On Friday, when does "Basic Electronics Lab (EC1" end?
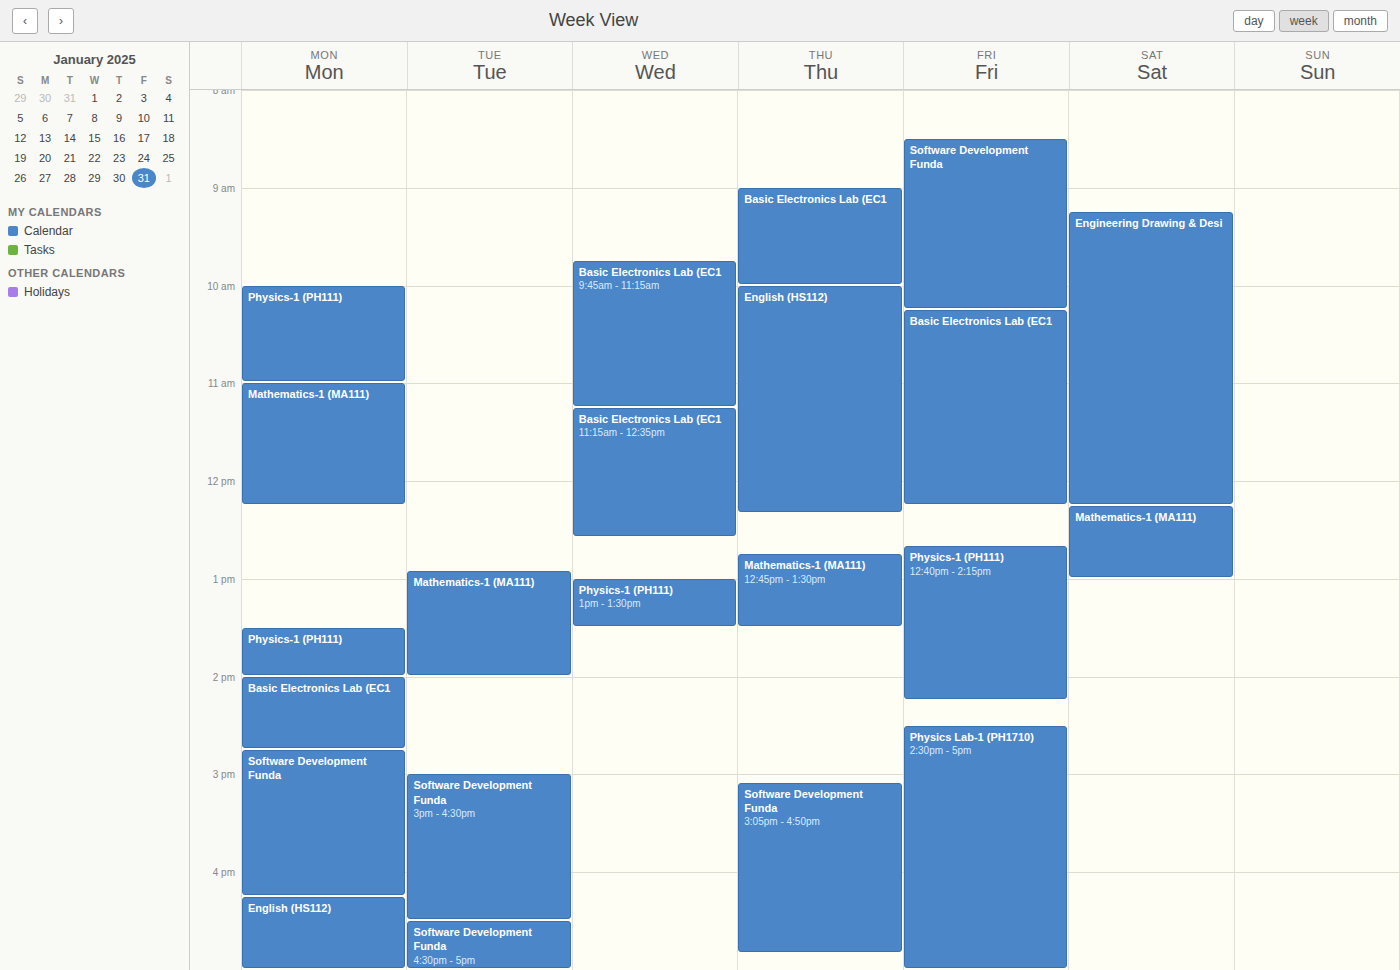
12:15